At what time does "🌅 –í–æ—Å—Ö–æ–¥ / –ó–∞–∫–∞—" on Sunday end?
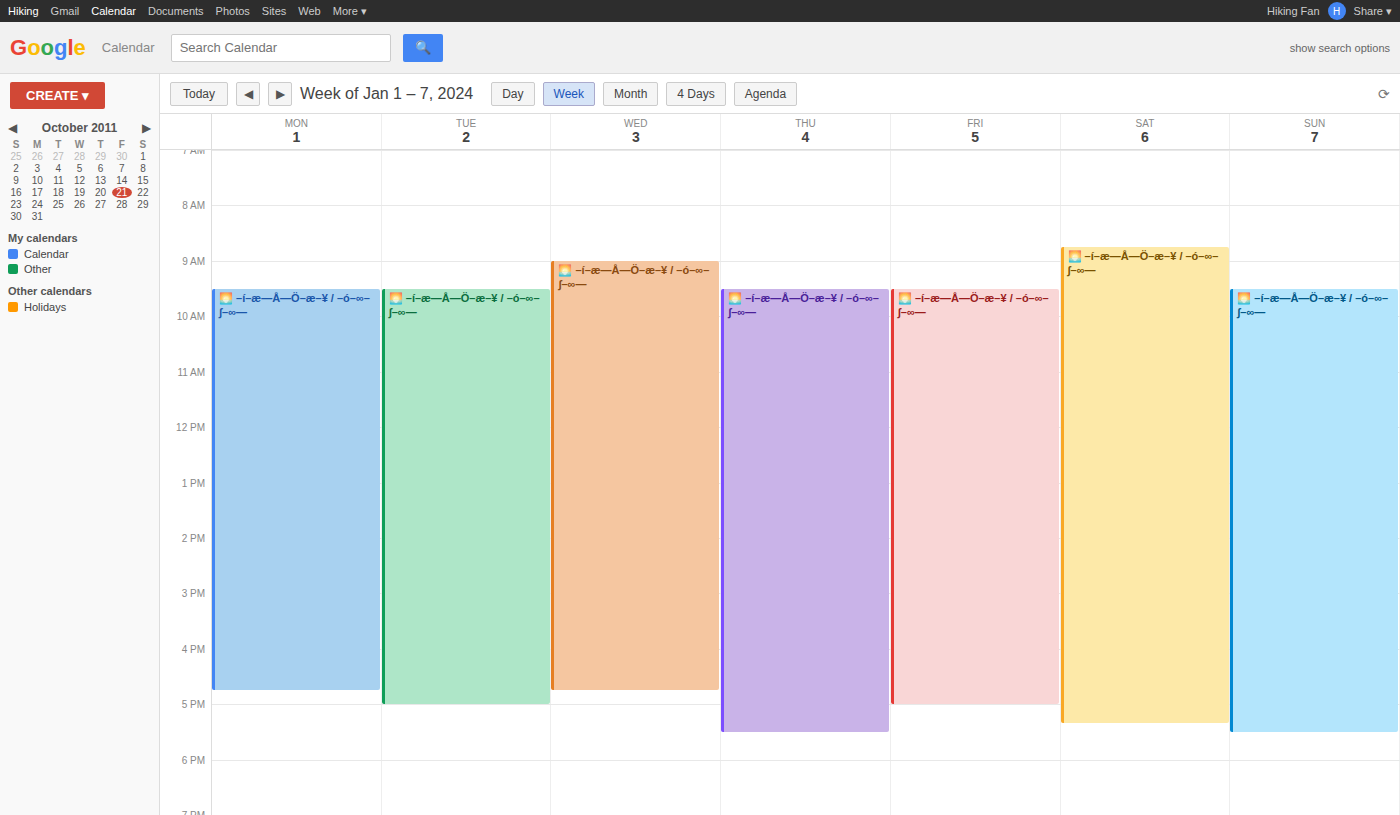
5:30 PM